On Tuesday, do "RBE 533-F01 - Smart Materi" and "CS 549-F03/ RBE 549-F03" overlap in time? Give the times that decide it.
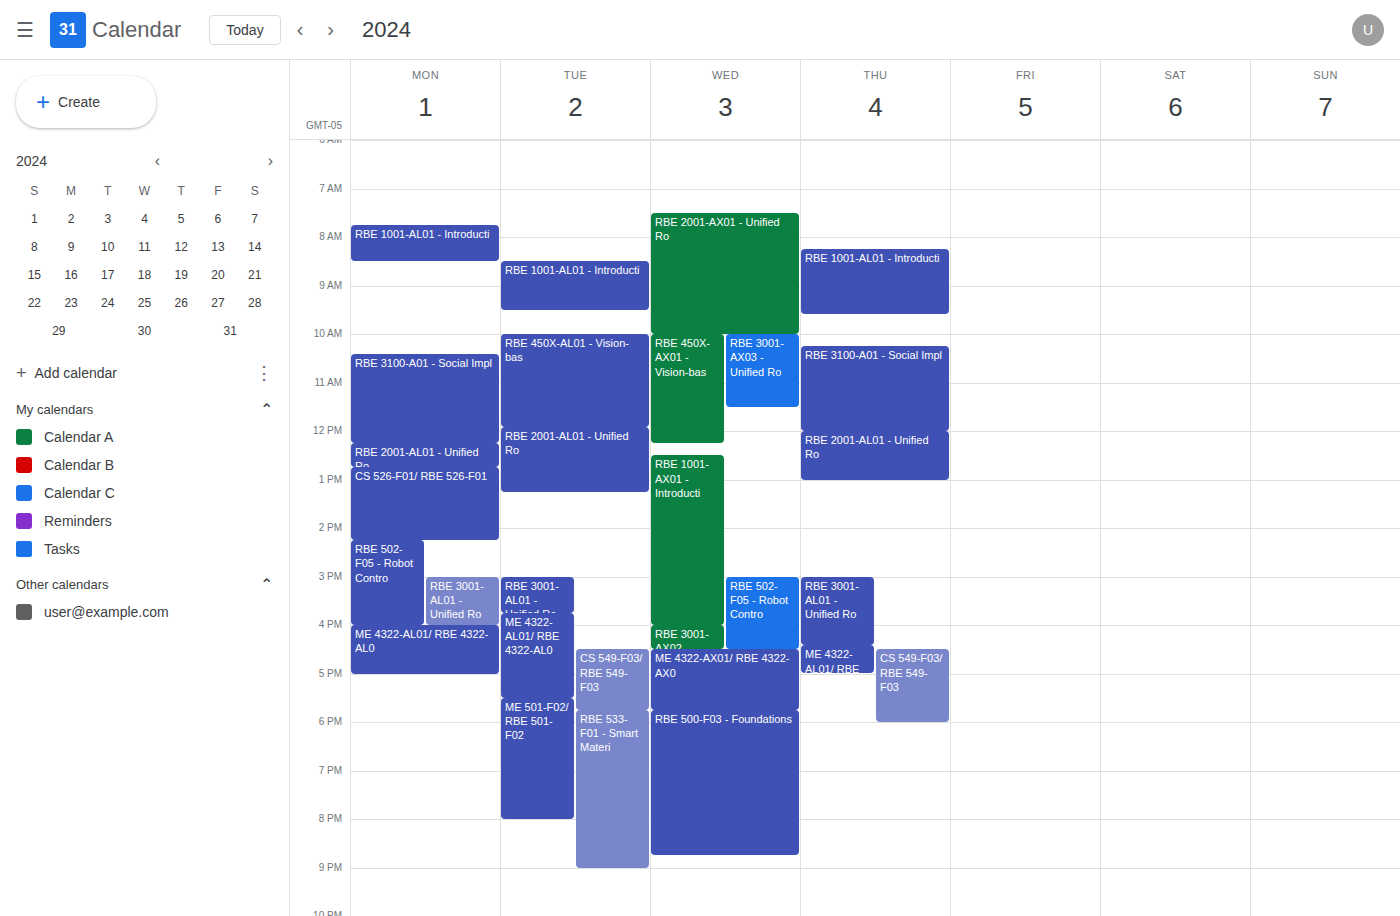
"CS 549-F03/ RBE 549-F03" ends at 5:45 PM, exactly when "RBE 533-F01 - Smart Materi" starts -- they touch but do not overlap.